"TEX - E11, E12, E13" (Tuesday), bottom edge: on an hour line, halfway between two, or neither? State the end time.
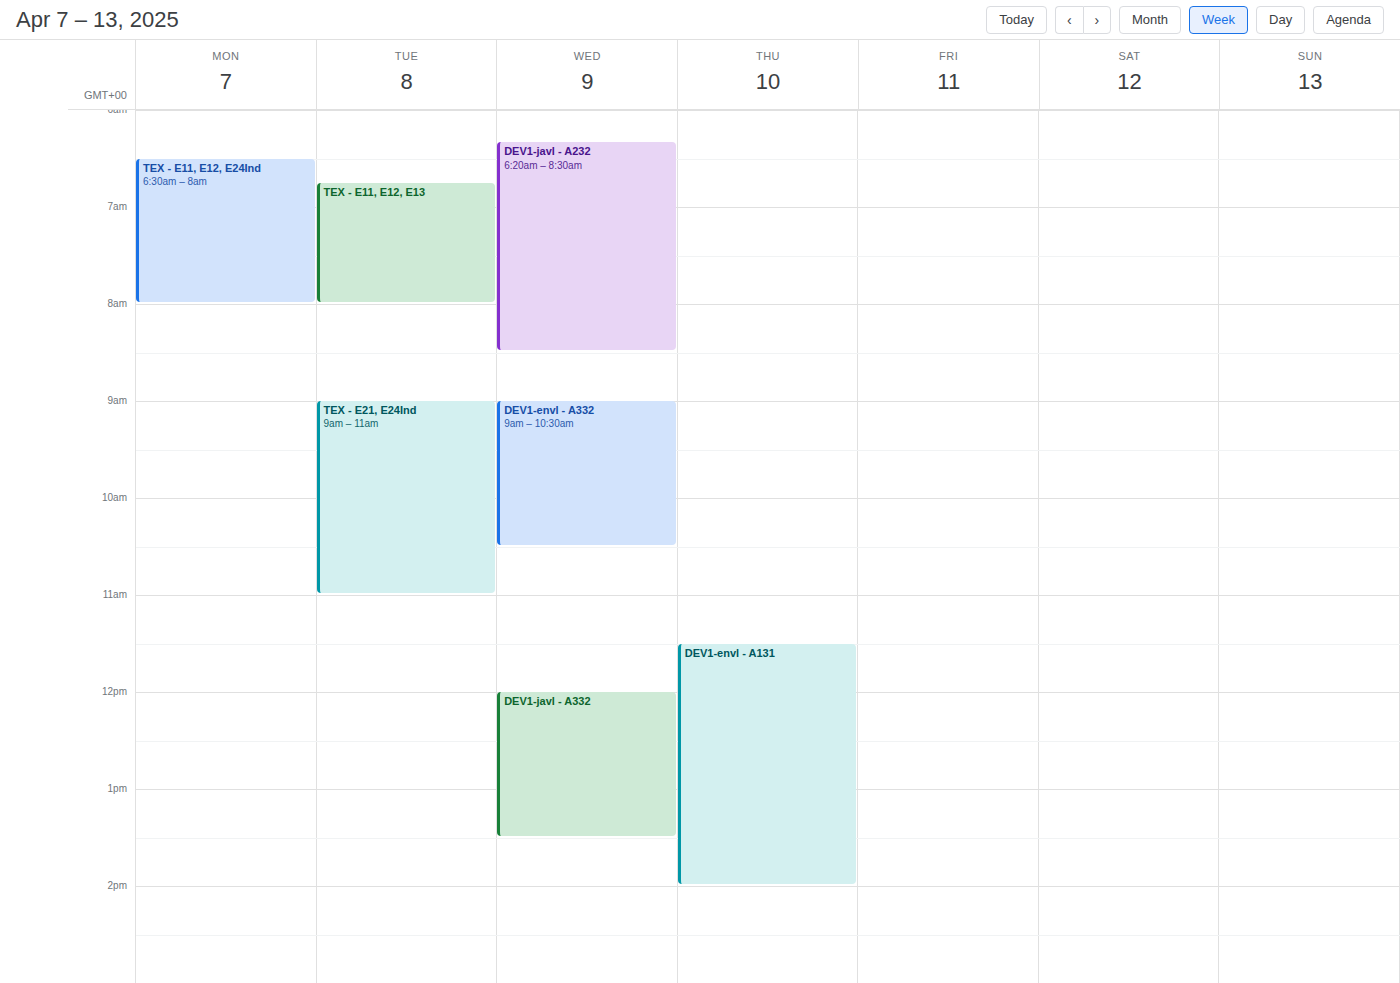
8:00 AM -- exactly on the 8 AM line.